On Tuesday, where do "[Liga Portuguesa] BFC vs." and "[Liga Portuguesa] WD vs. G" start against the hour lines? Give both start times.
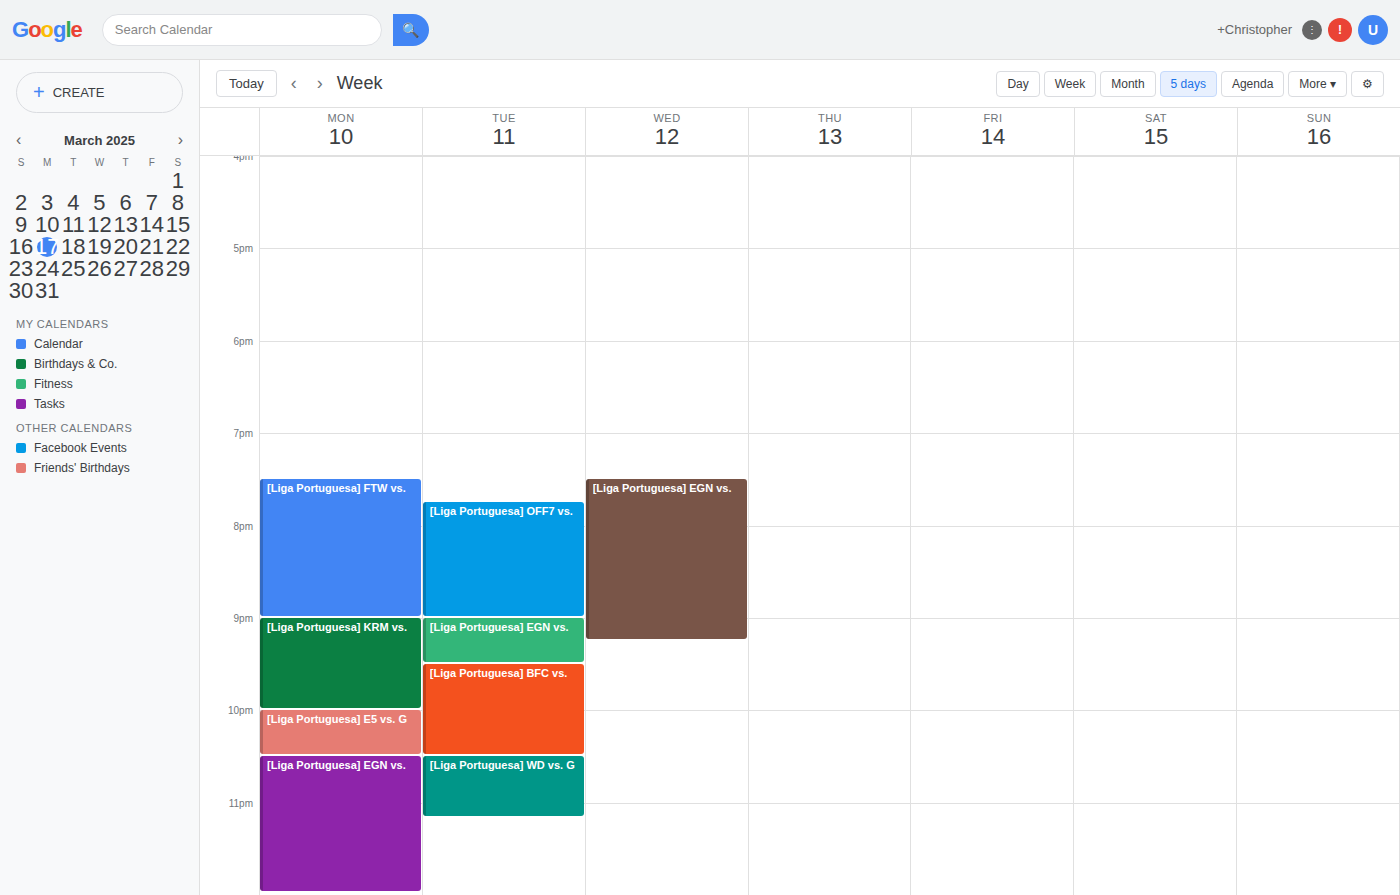
"[Liga Portuguesa] BFC vs.": 21:30, halfway between the 21:00 and 22:00 lines. "[Liga Portuguesa] WD vs. G": 22:30, halfway between the 22:00 and 23:00 lines.